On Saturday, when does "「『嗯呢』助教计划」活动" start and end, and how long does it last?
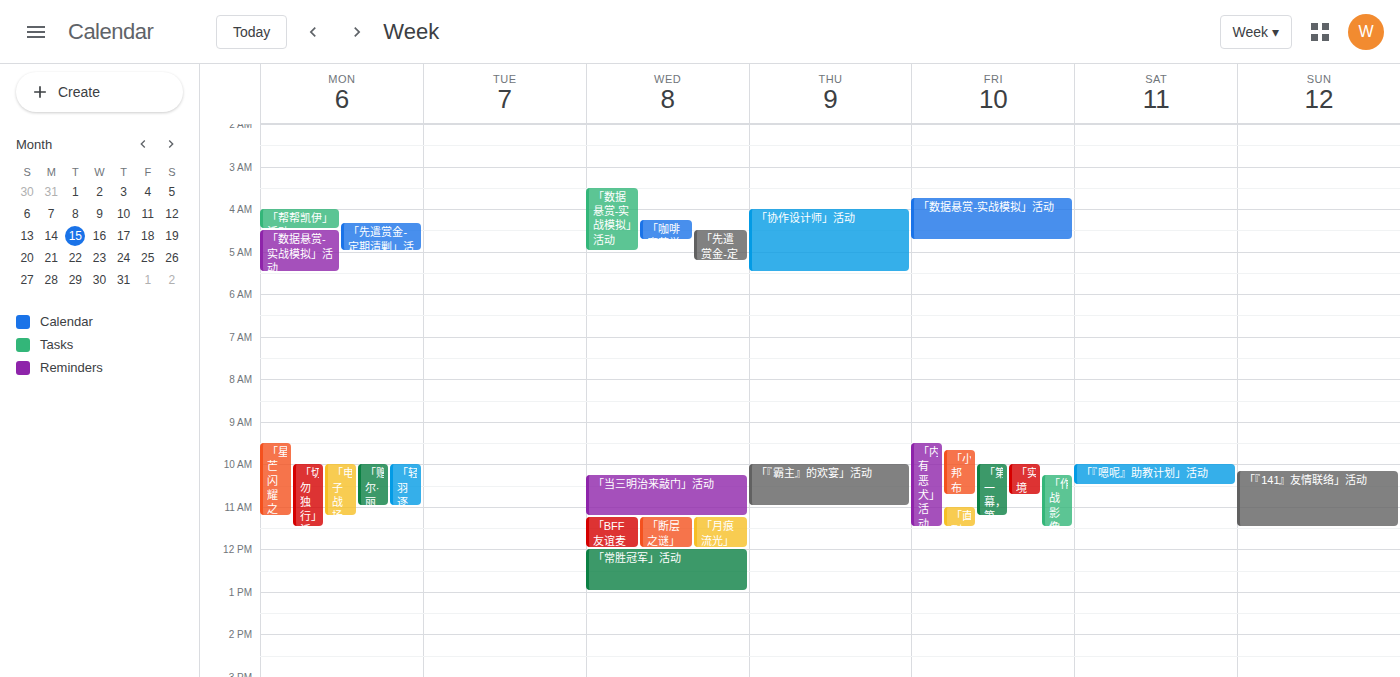
10:00 AM to 10:30 AM, 30 minutes